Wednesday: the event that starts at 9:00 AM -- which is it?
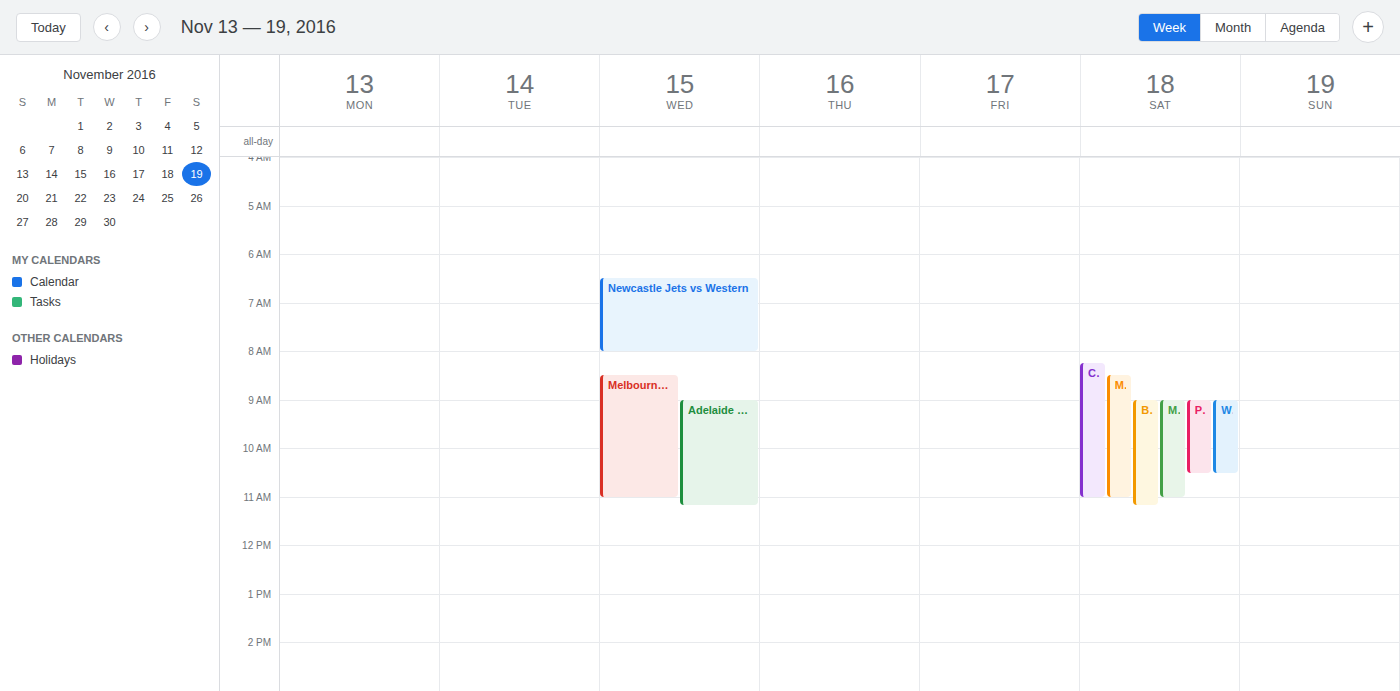
"Adelaide United vs Western"